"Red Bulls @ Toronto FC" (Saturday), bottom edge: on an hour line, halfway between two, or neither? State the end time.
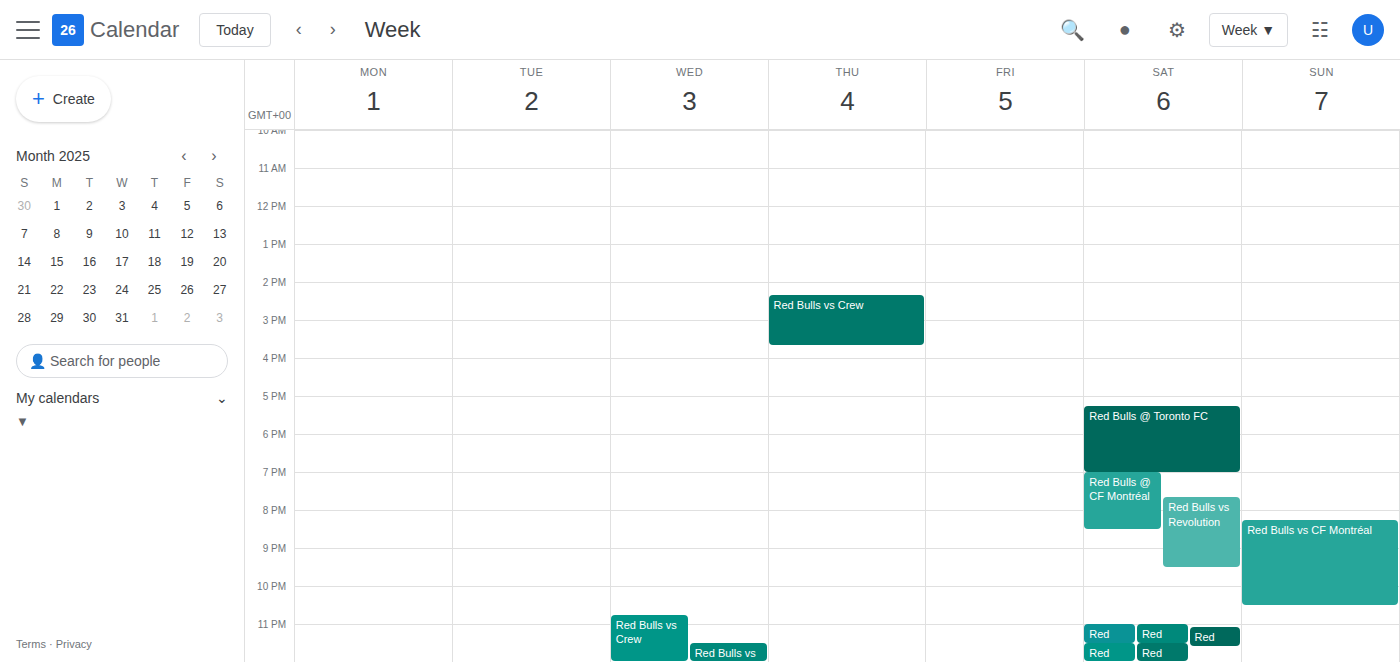
7:00 PM -- exactly on the 7 PM line.